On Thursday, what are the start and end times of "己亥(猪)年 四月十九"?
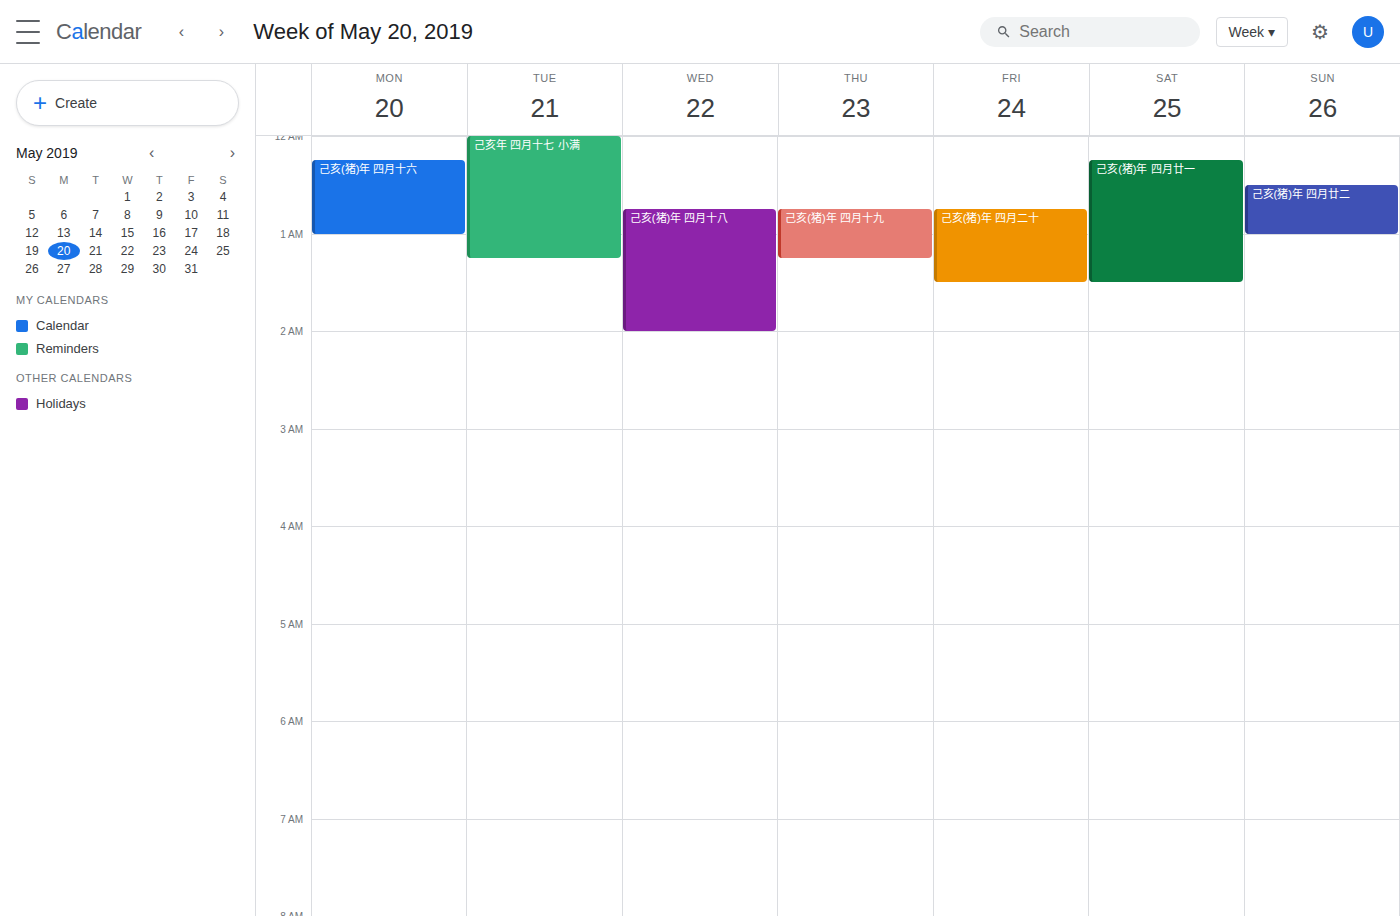
00:45 to 01:15